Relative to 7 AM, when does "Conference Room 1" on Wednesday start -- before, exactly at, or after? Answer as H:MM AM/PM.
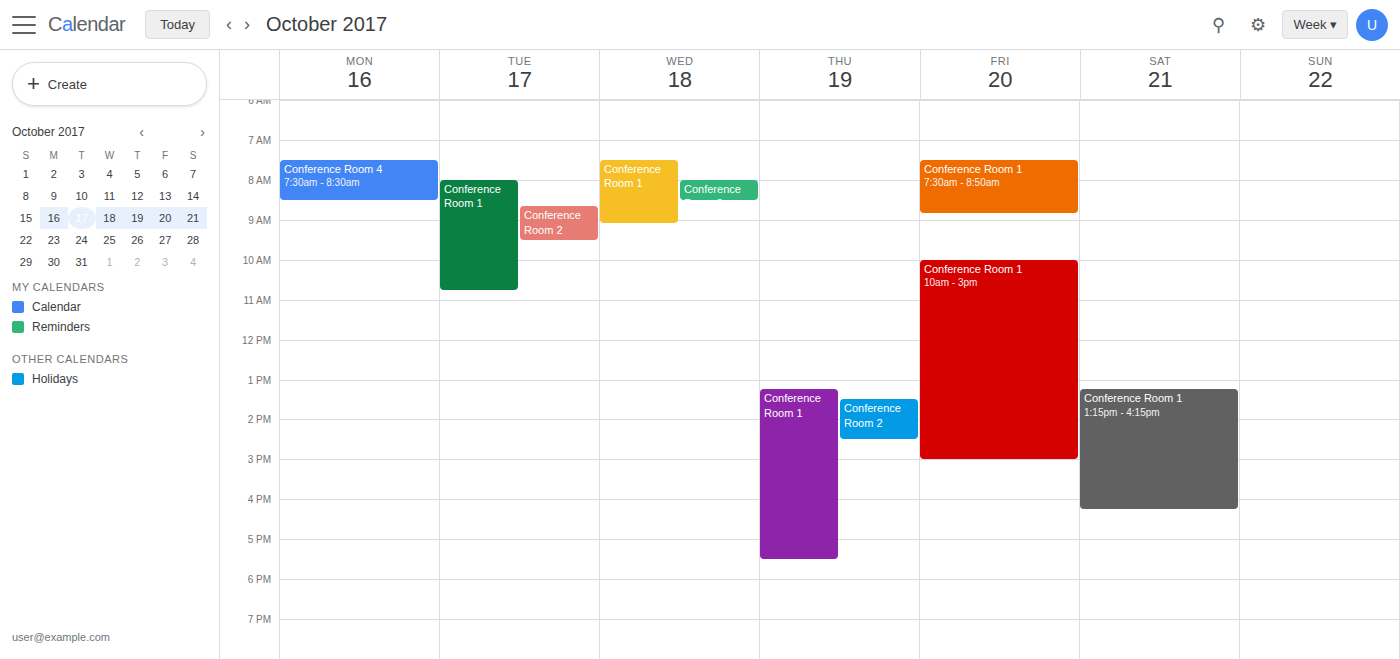
7:30 AM -- after 7 AM, 30 minutes below the 7 AM line.